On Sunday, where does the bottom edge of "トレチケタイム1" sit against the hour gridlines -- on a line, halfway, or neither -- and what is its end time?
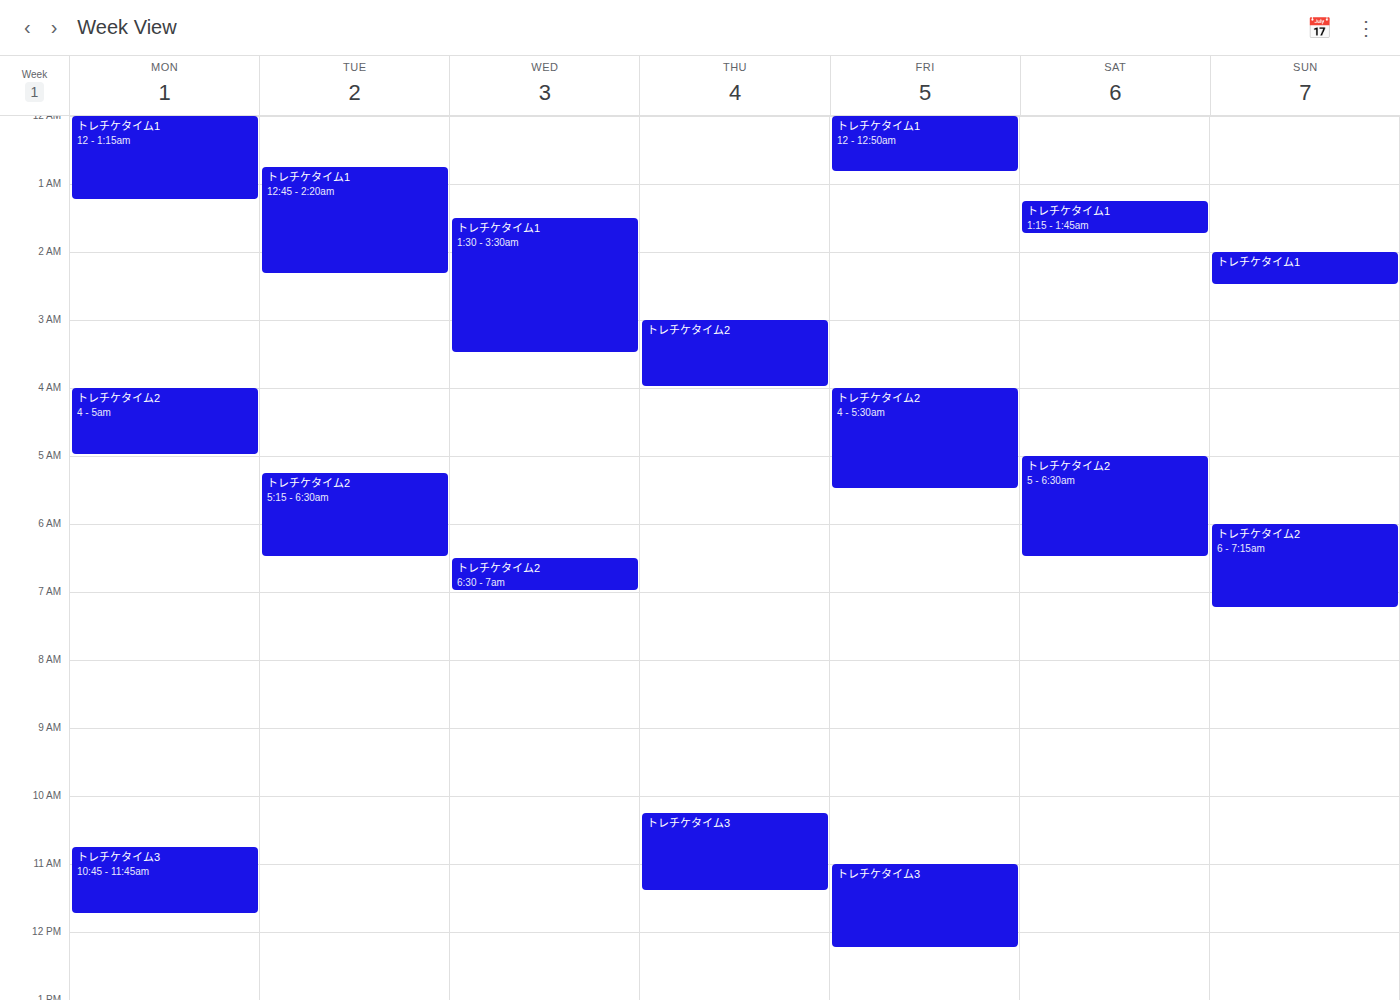
2:30 AM -- halfway between the 2 AM and 3 AM lines.